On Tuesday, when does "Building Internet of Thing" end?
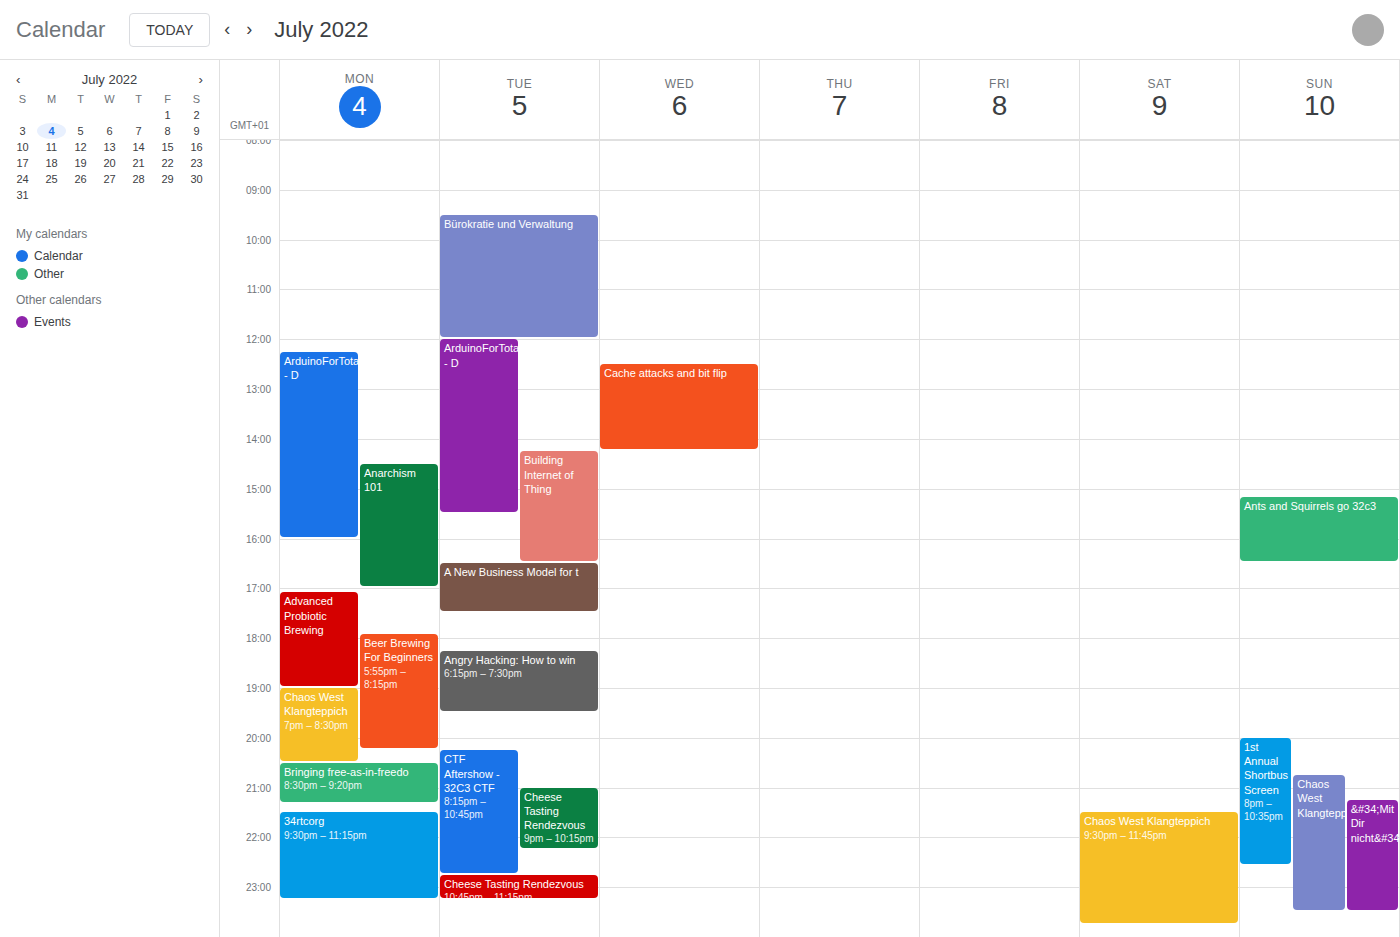
4:30 PM